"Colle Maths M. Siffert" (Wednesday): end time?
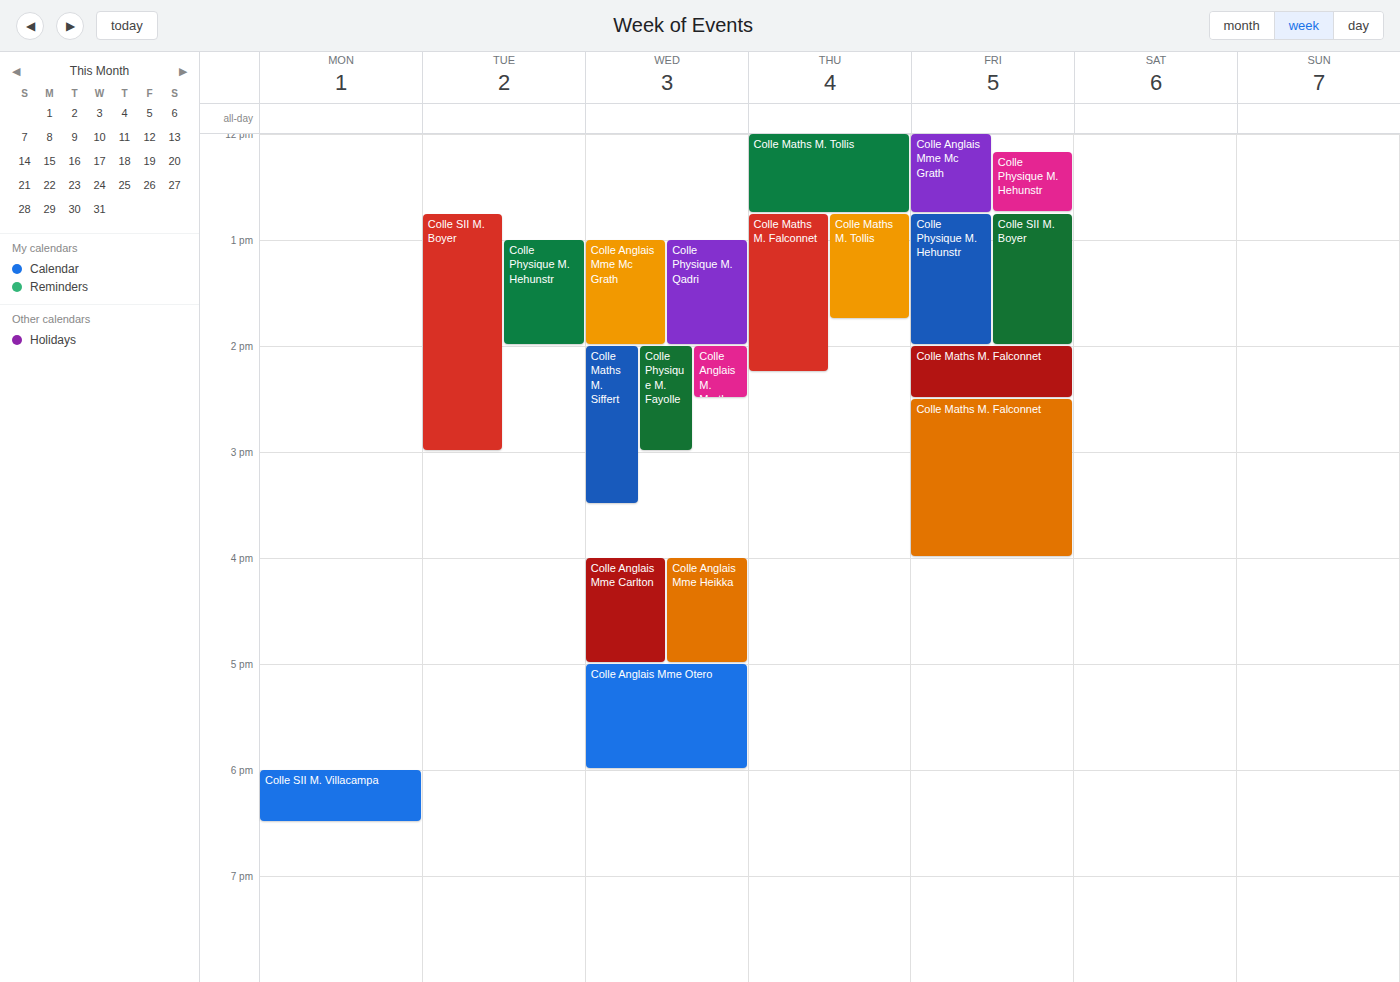
3:30 PM